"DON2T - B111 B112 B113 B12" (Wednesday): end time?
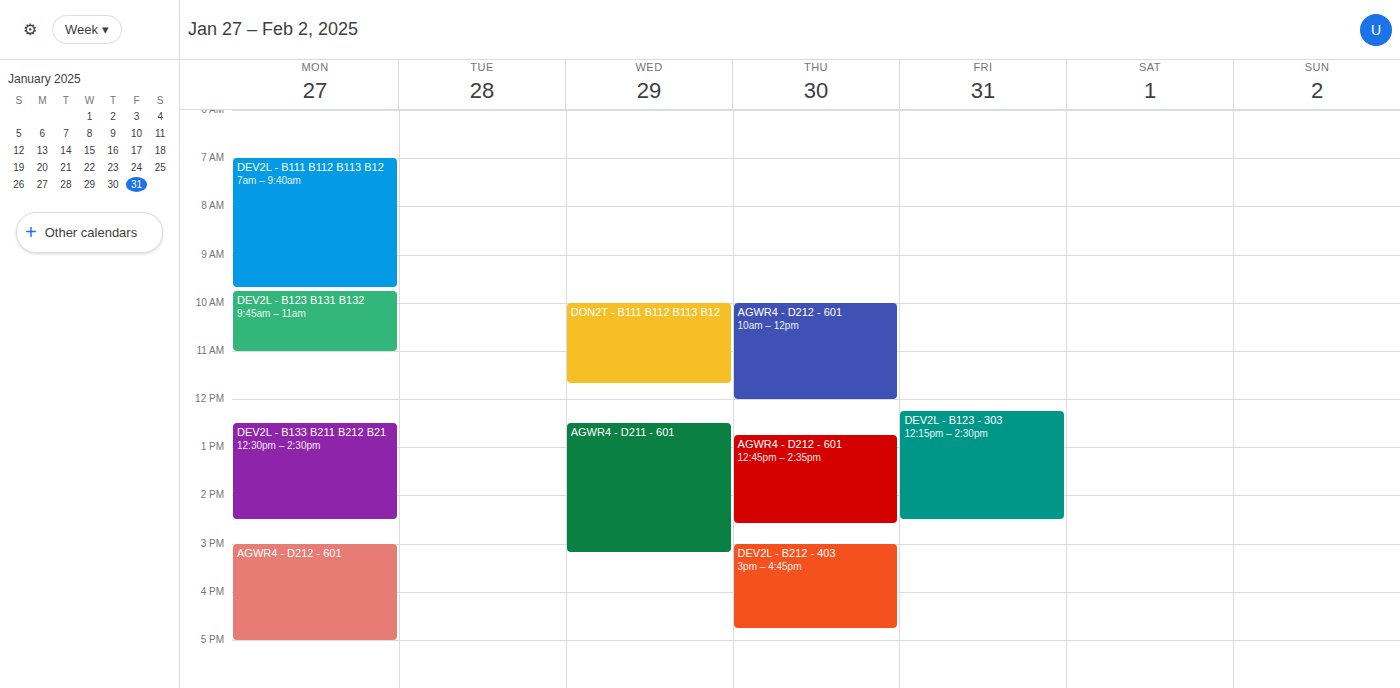
11:40 AM